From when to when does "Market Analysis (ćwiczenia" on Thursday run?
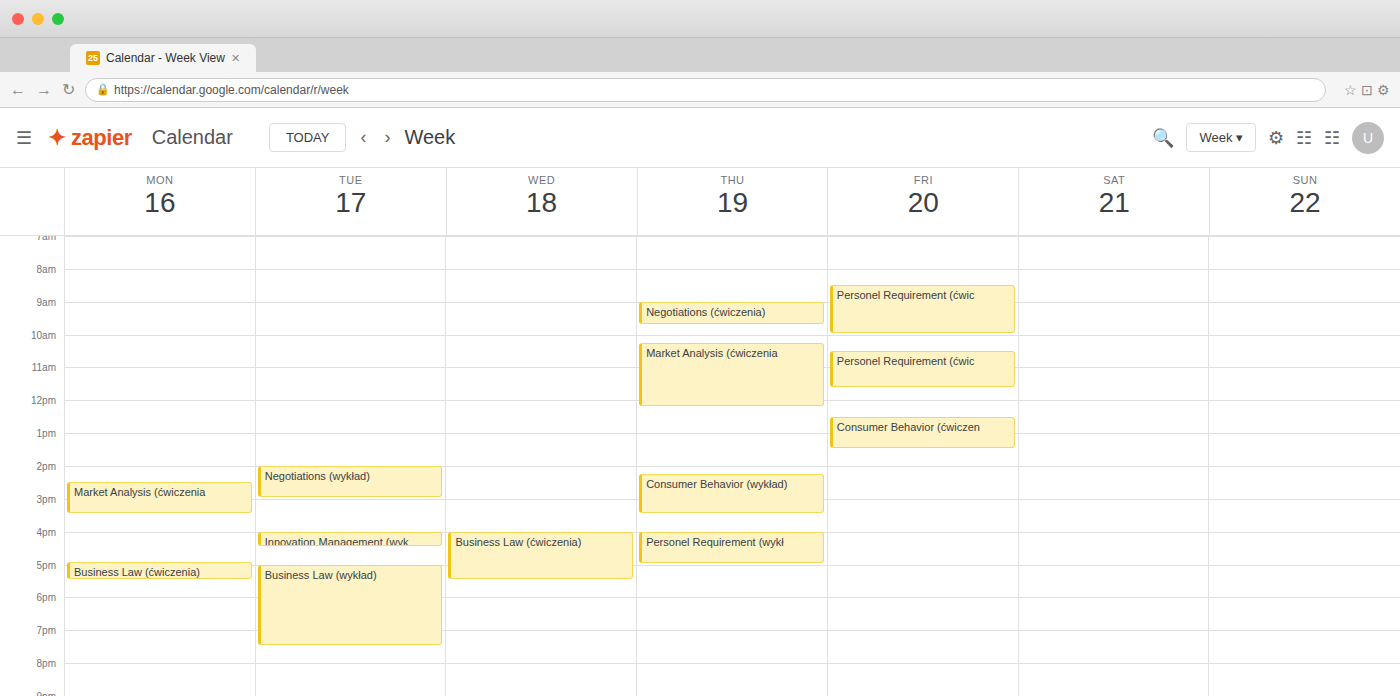
10:15 to 12:15